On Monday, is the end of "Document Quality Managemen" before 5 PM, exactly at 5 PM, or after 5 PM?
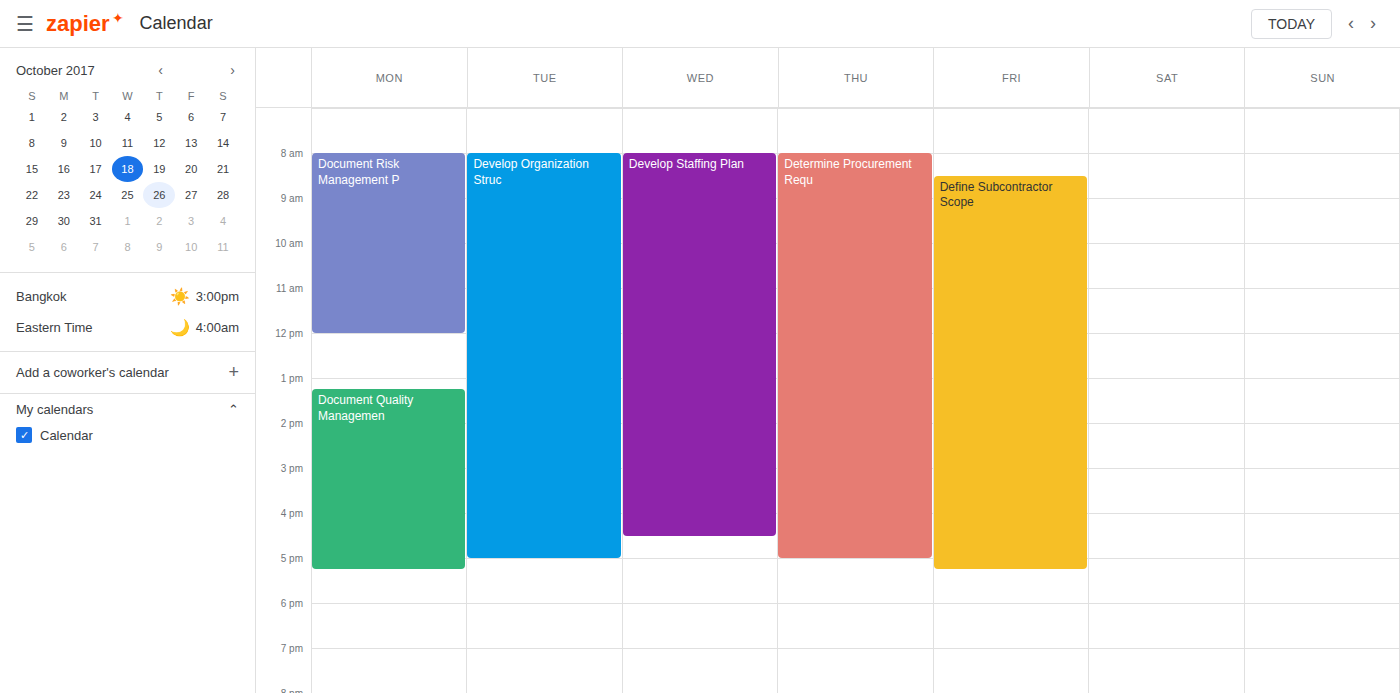
5:15 PM -- after 5 PM, 15 minutes below the 5 PM line.